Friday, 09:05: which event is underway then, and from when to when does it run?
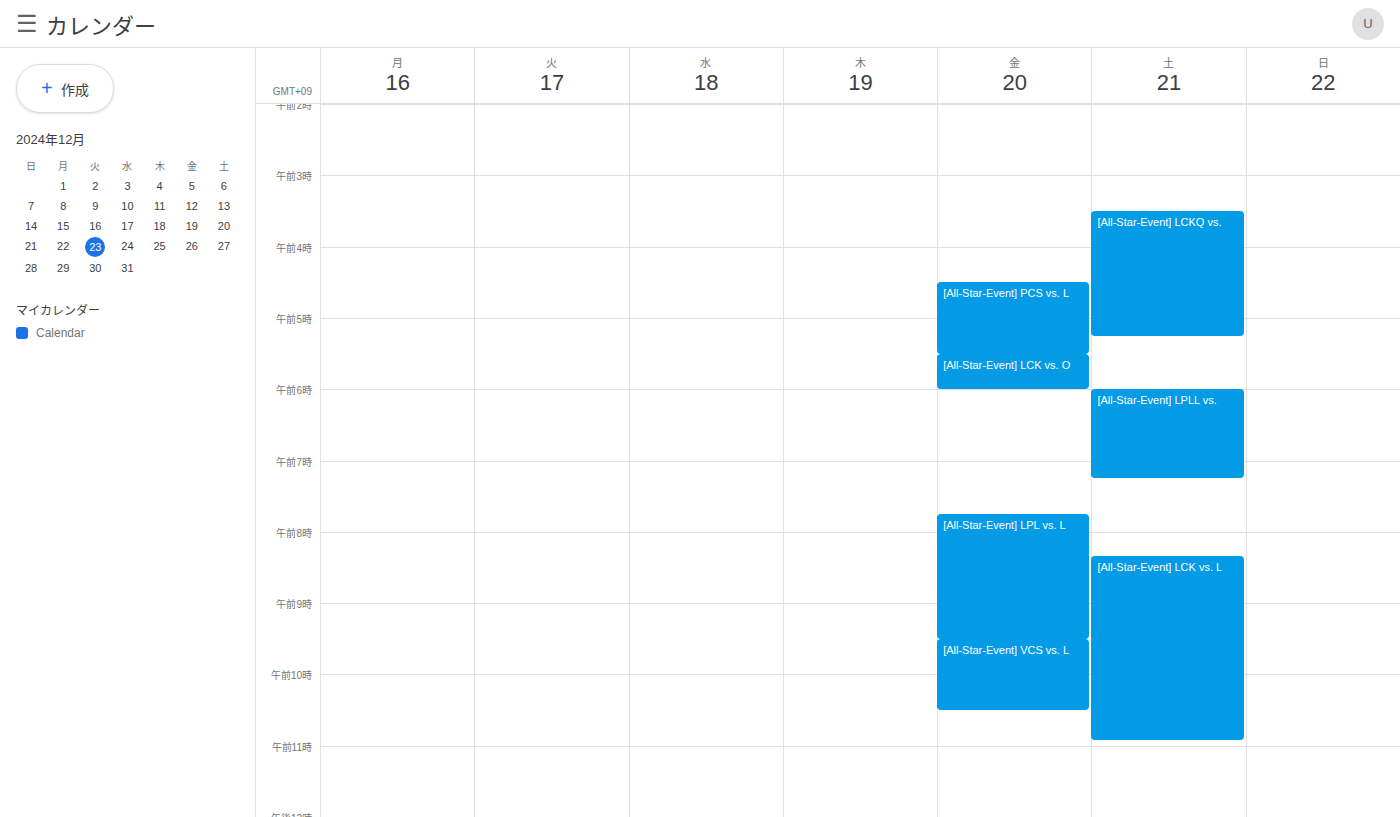
"[All-Star-Event] LPL vs. L", 07:45 to 09:30